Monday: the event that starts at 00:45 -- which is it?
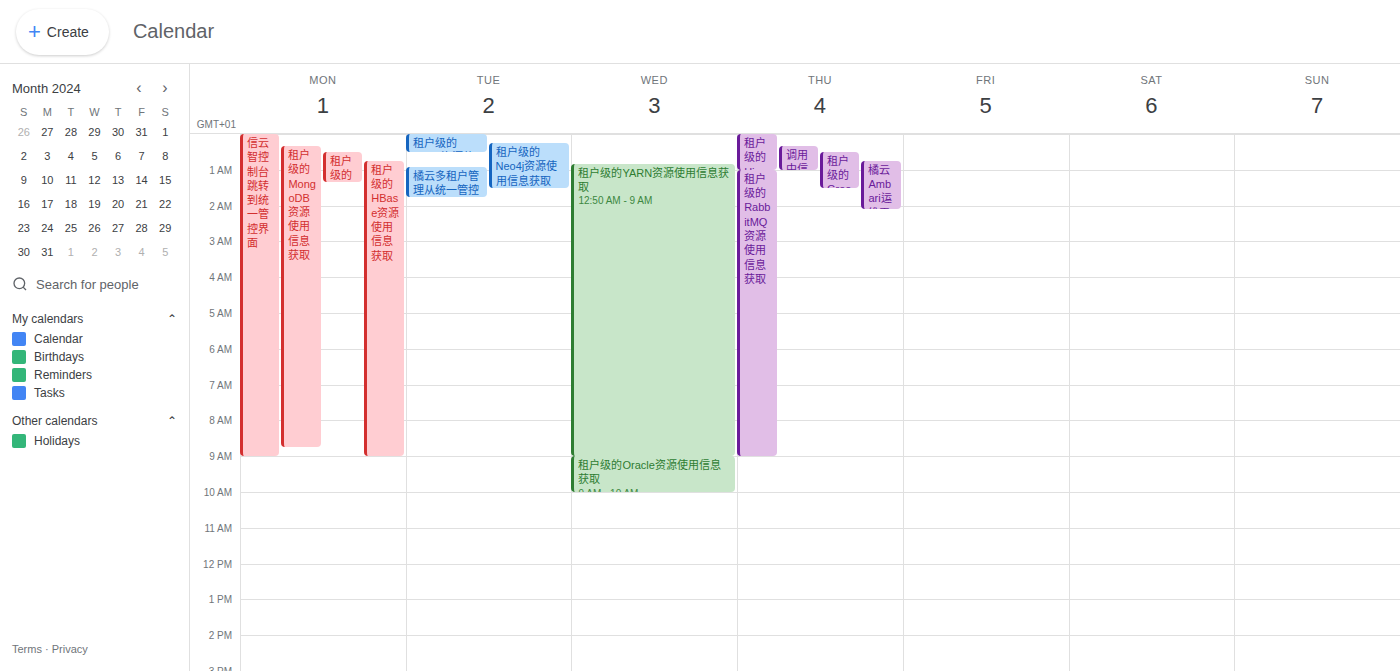
"租户级的HBase资源使用信息获取"